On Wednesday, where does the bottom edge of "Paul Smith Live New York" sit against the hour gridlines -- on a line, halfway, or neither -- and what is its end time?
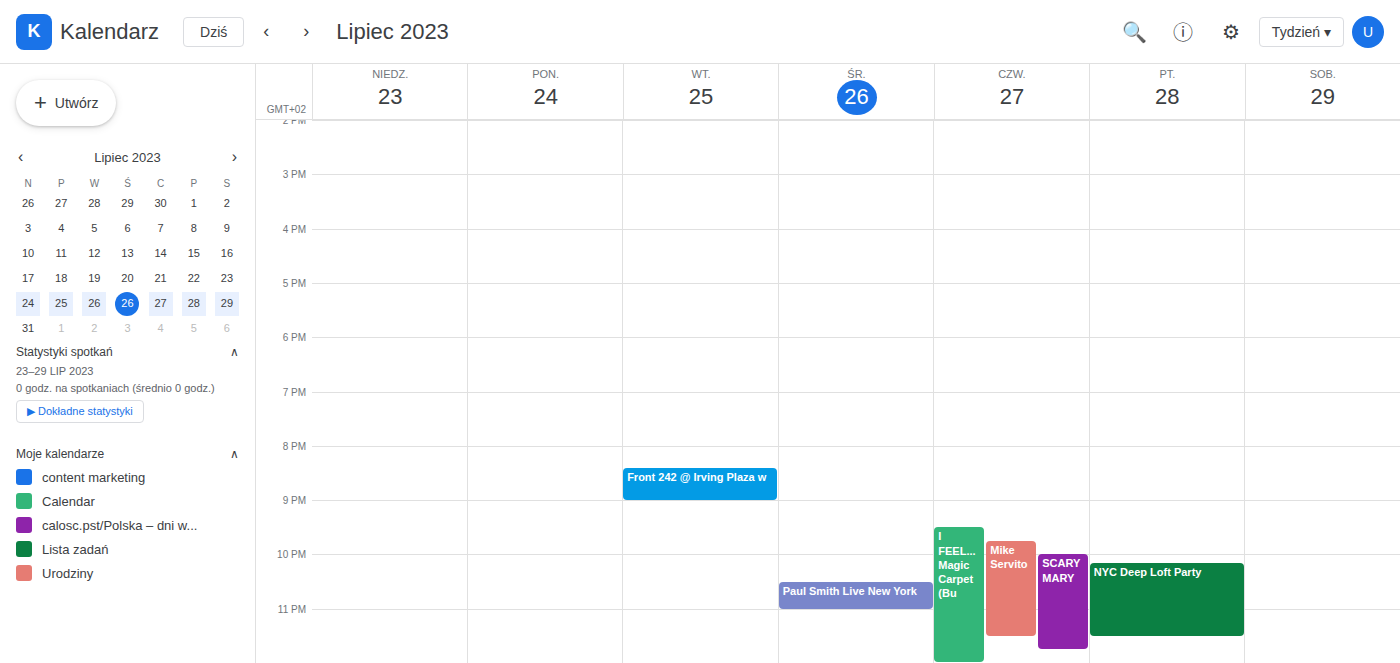
11:00 PM -- exactly on the 11 PM line.